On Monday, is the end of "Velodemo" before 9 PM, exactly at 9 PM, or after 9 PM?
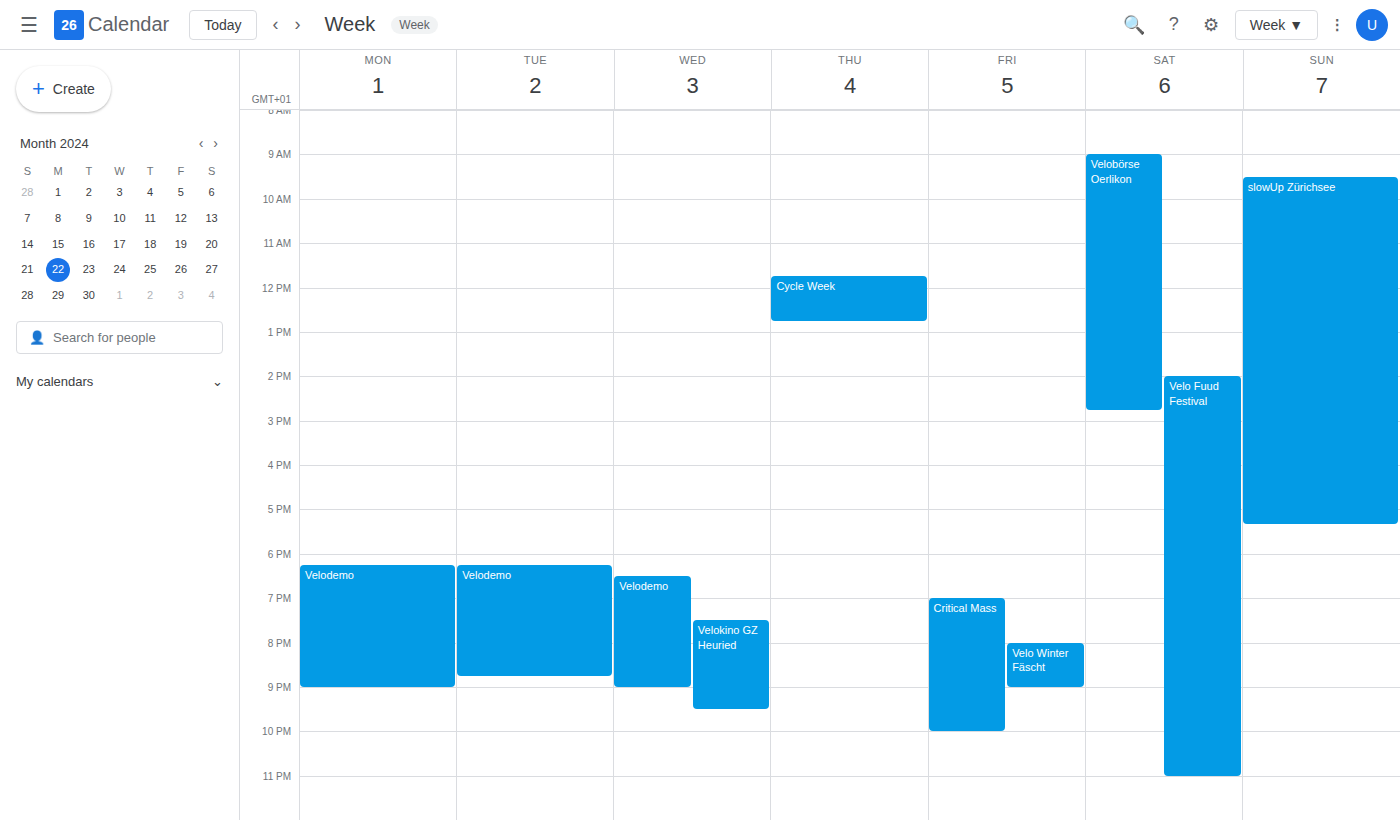
9:00 PM -- exactly at 9 PM, on the 9 PM line.